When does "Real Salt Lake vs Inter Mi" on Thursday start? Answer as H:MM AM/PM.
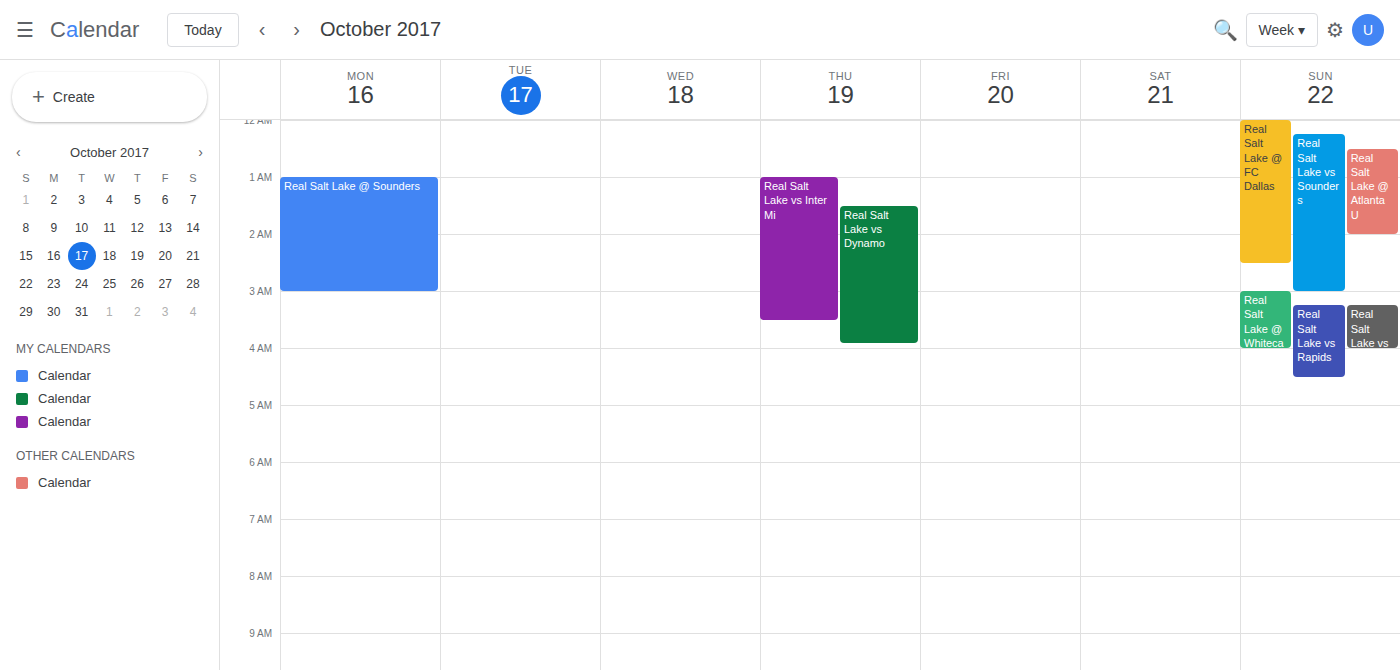
1:00 AM